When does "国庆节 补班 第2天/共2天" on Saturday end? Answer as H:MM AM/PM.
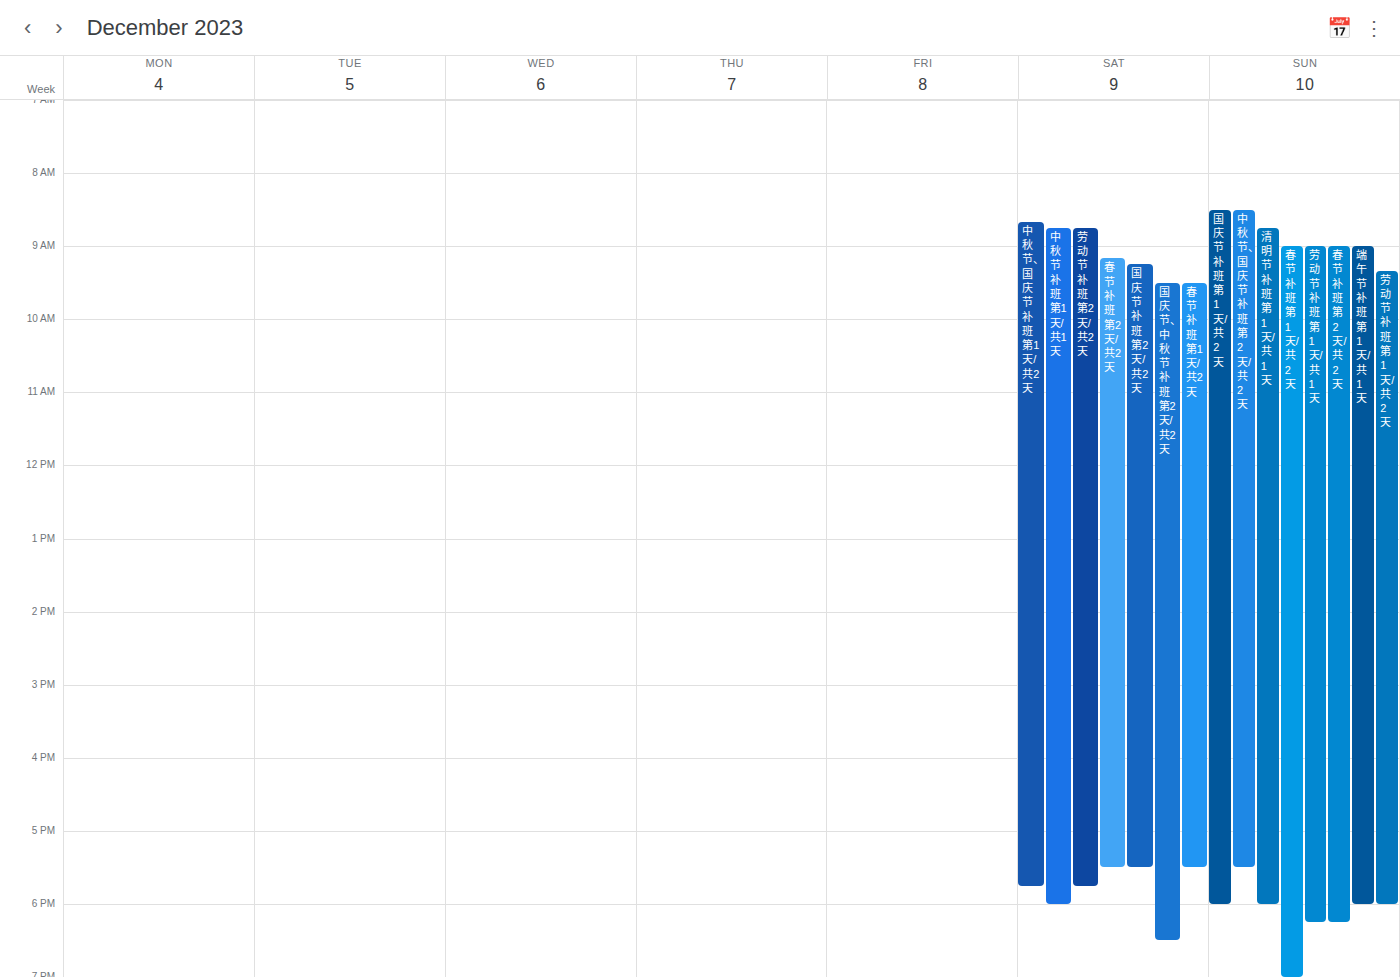
5:30 PM